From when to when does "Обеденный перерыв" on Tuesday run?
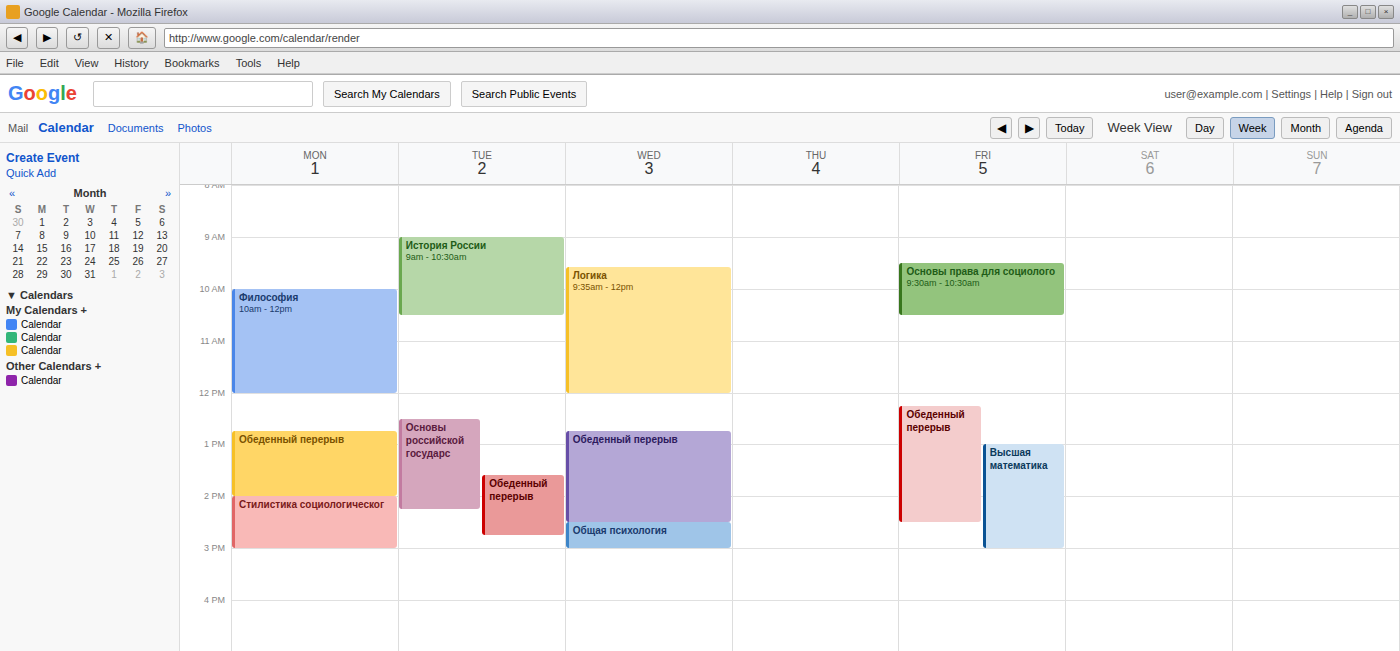
1:35 PM to 2:45 PM